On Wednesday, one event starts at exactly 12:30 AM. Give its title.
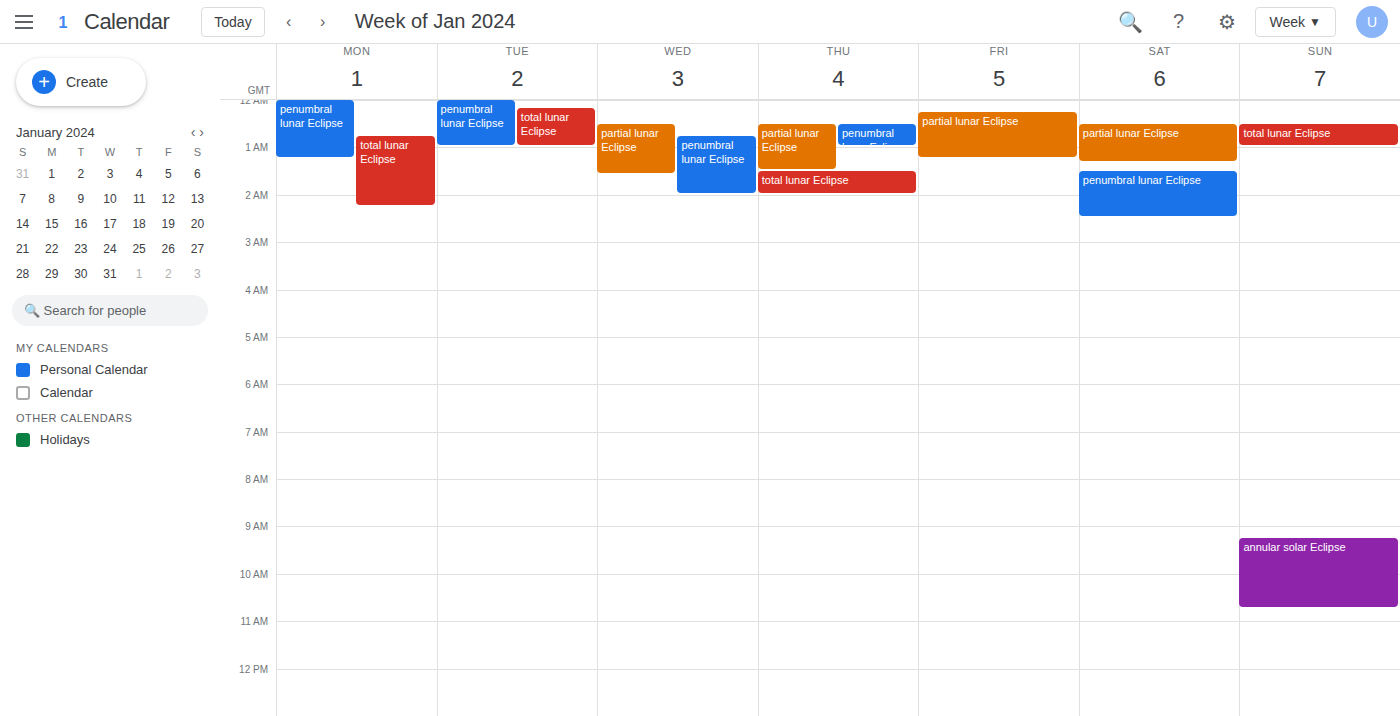
"partial lunar Eclipse"